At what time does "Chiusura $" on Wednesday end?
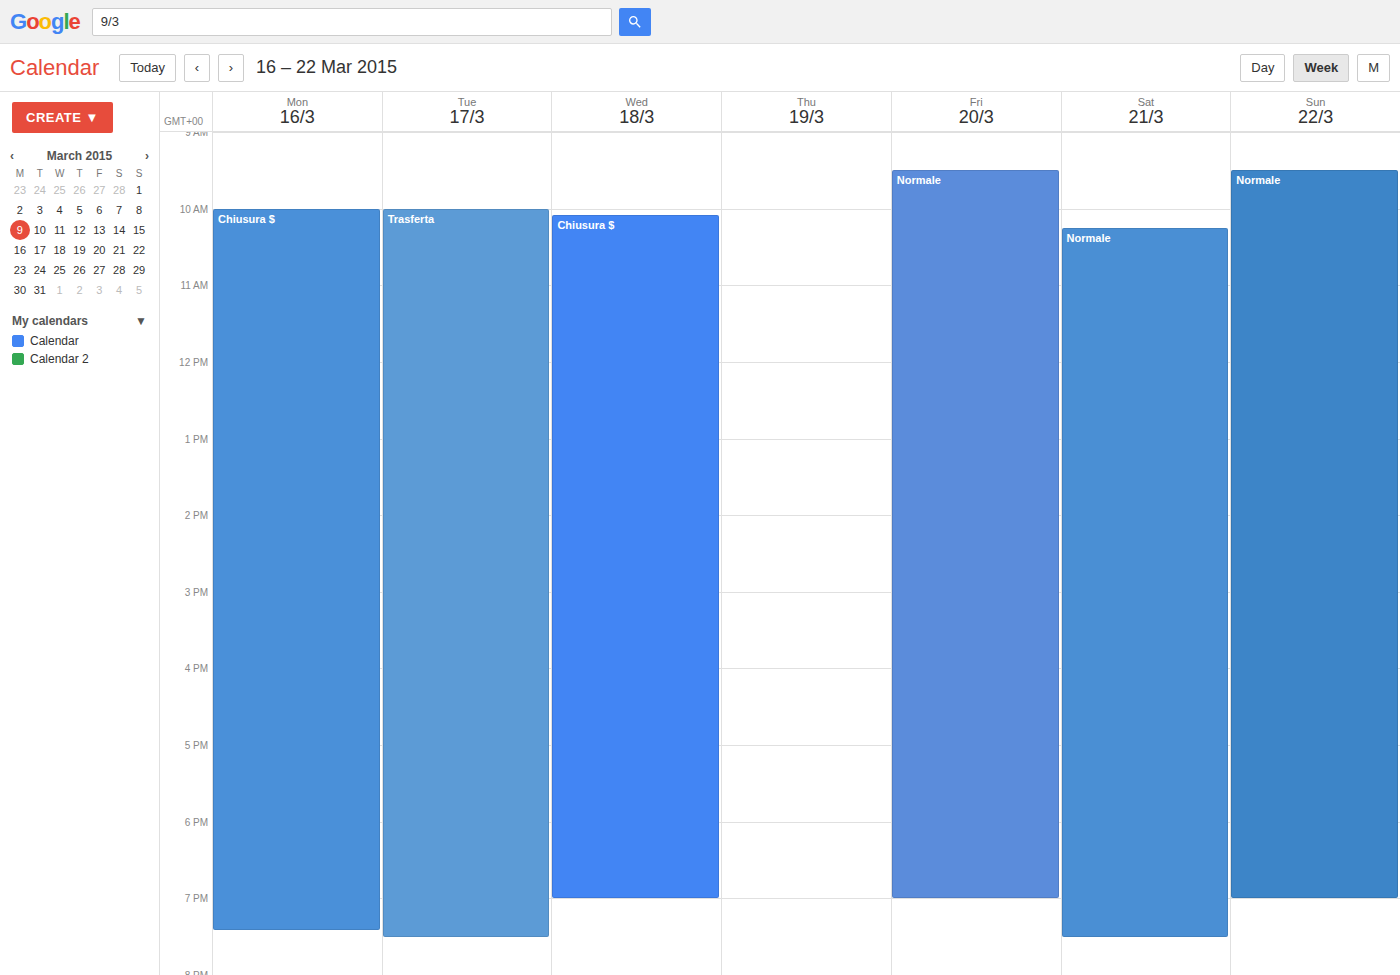
7:00 PM